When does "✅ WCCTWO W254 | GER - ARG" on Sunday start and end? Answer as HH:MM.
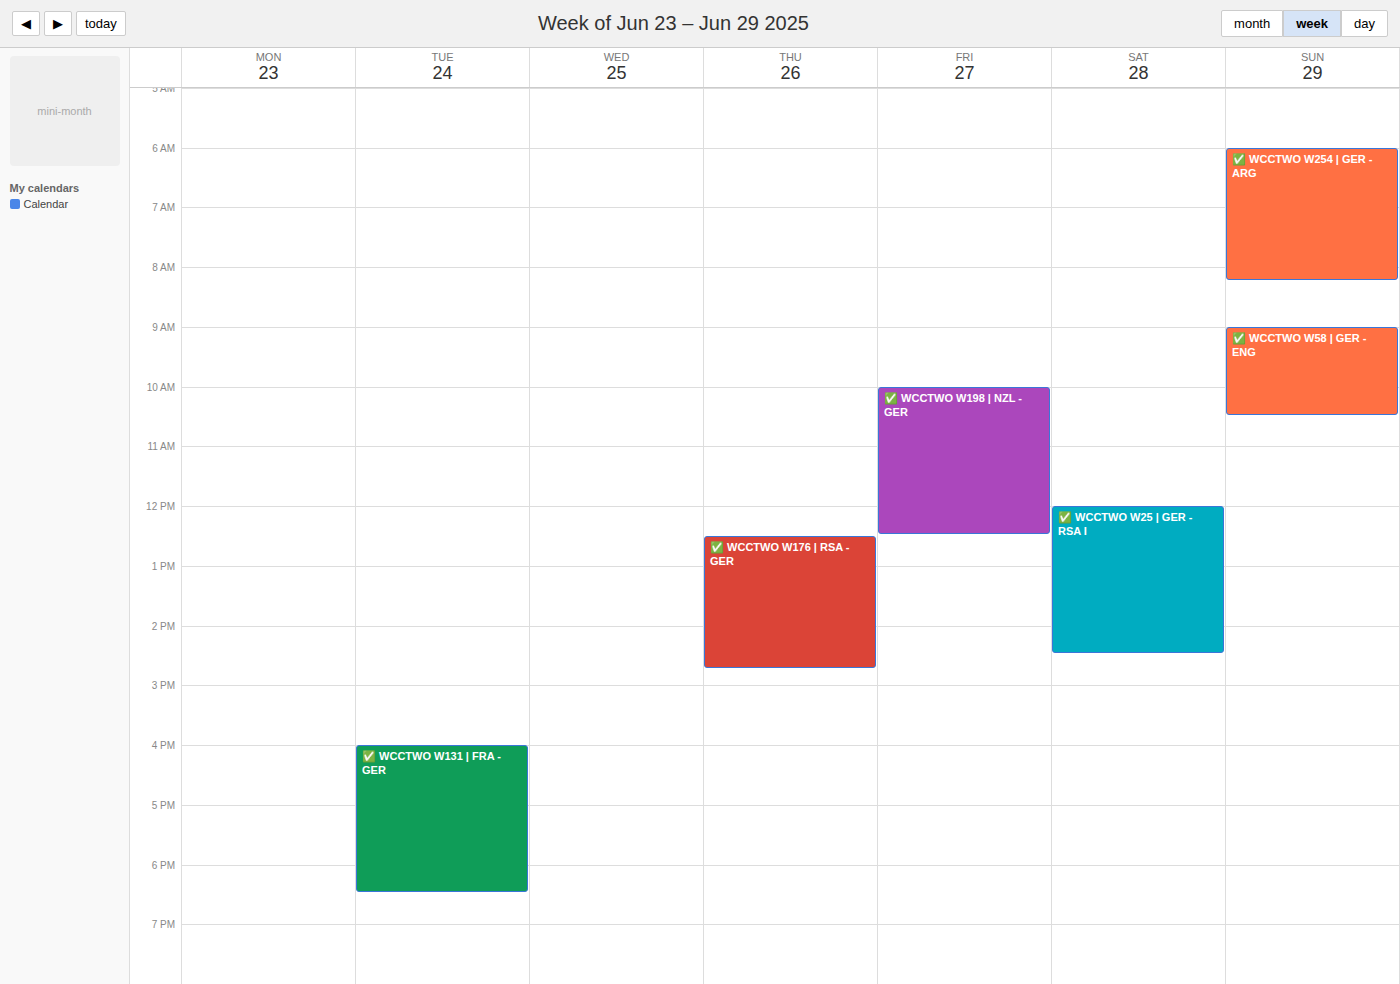
06:00 to 08:15